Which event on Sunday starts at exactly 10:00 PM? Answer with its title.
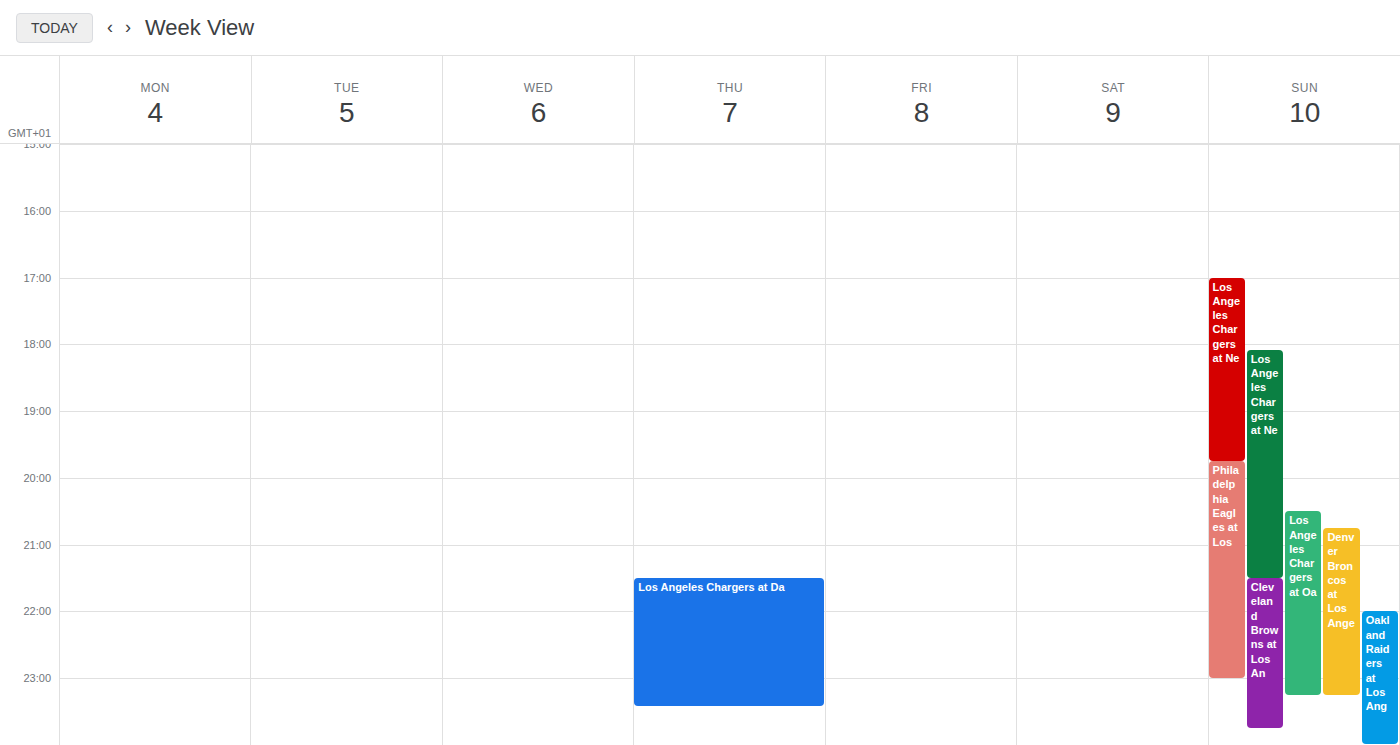
"Oakland Raiders at Los Ang"